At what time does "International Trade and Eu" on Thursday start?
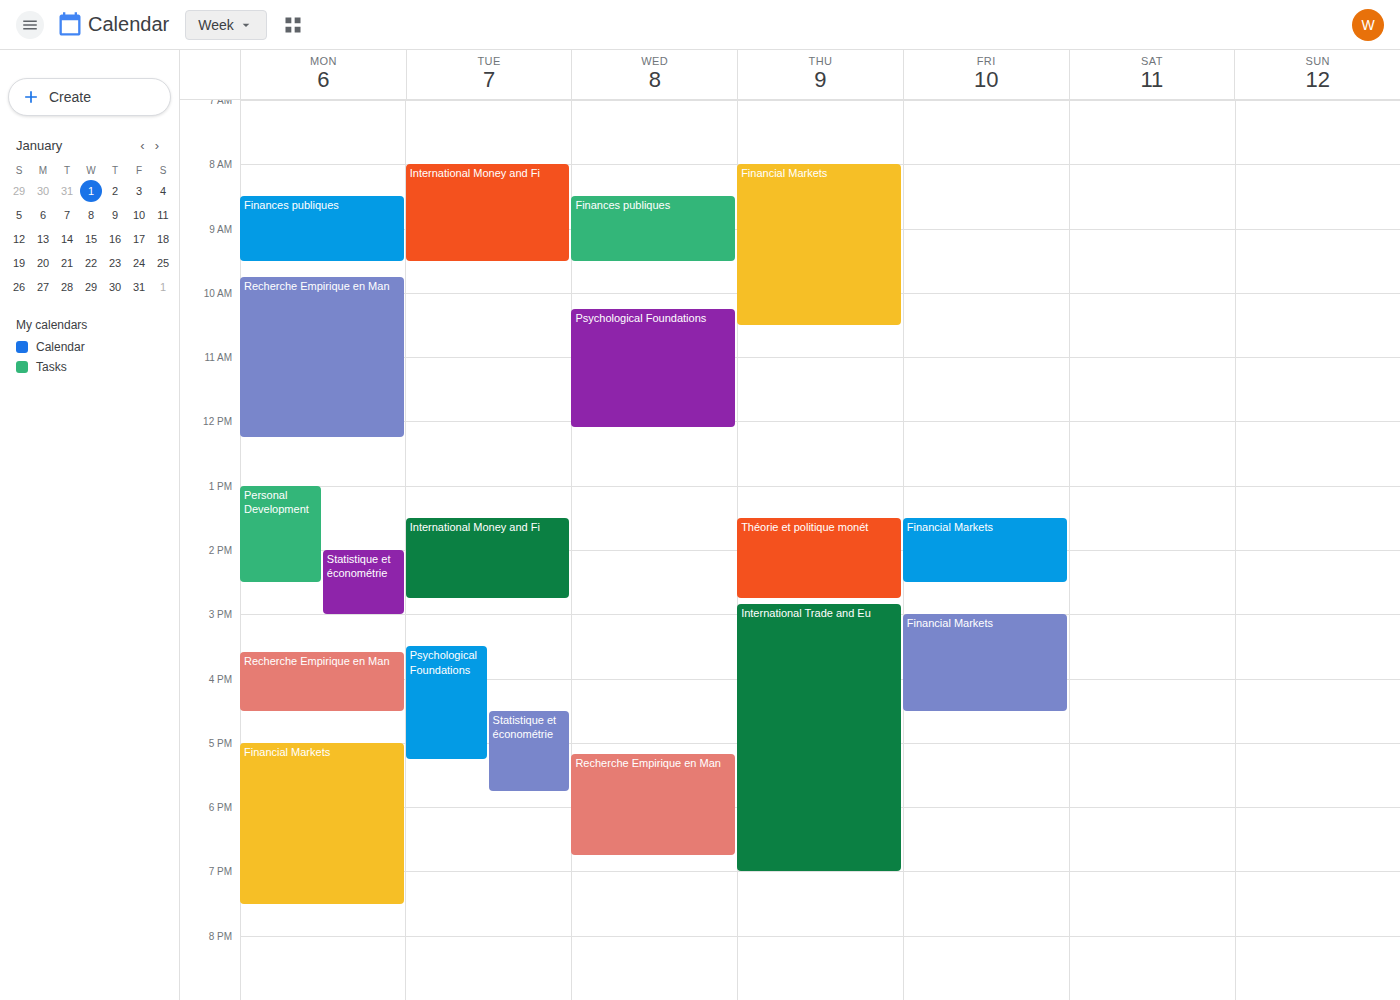
2:50 PM